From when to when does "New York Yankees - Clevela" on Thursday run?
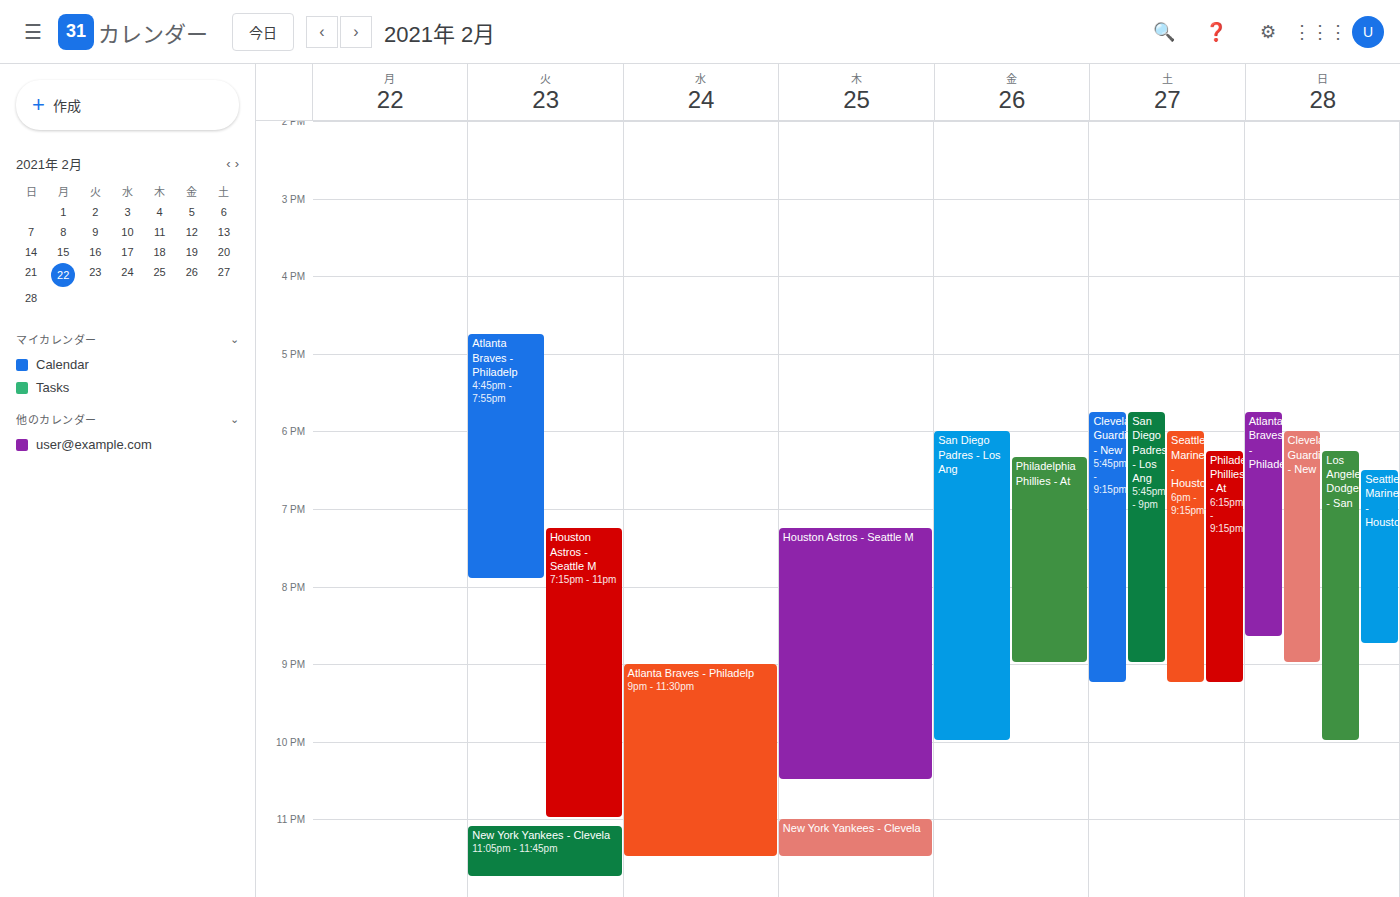
11:00 PM to 11:30 PM